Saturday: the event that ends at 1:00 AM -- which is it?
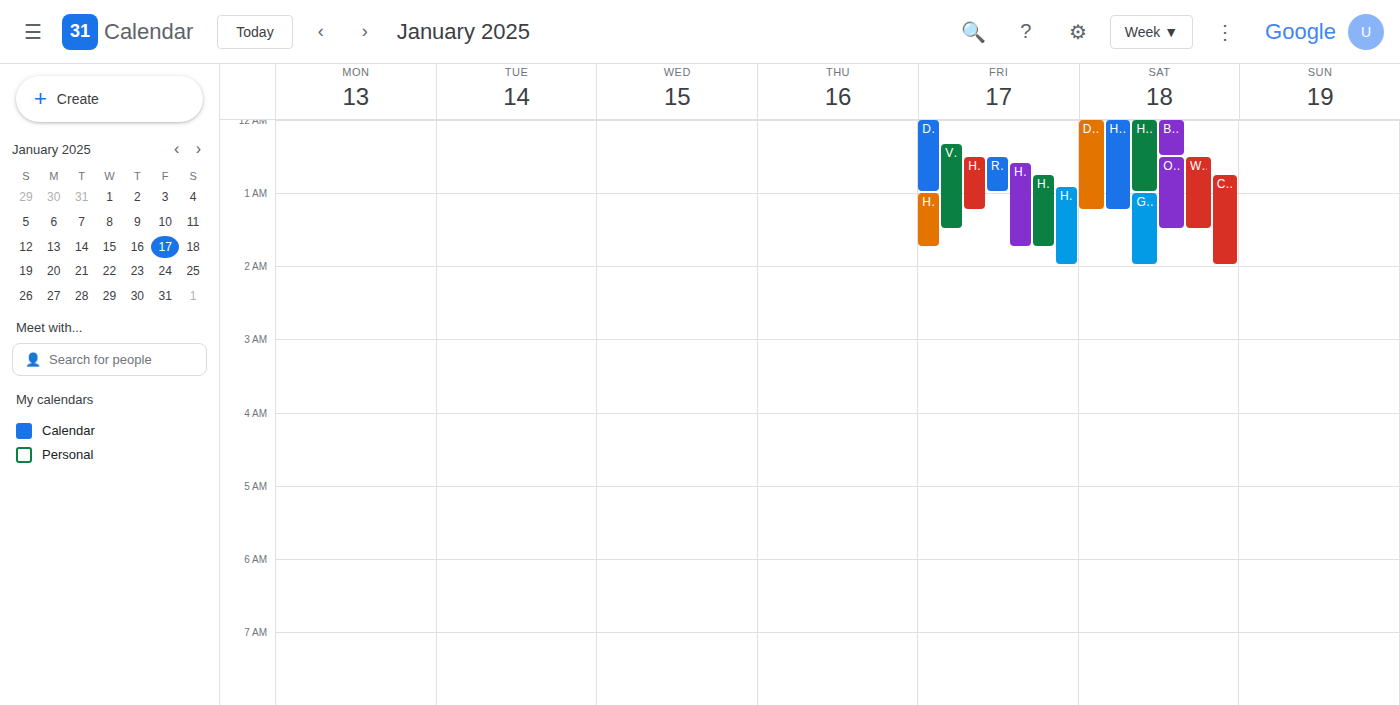
"HackUTD IX"